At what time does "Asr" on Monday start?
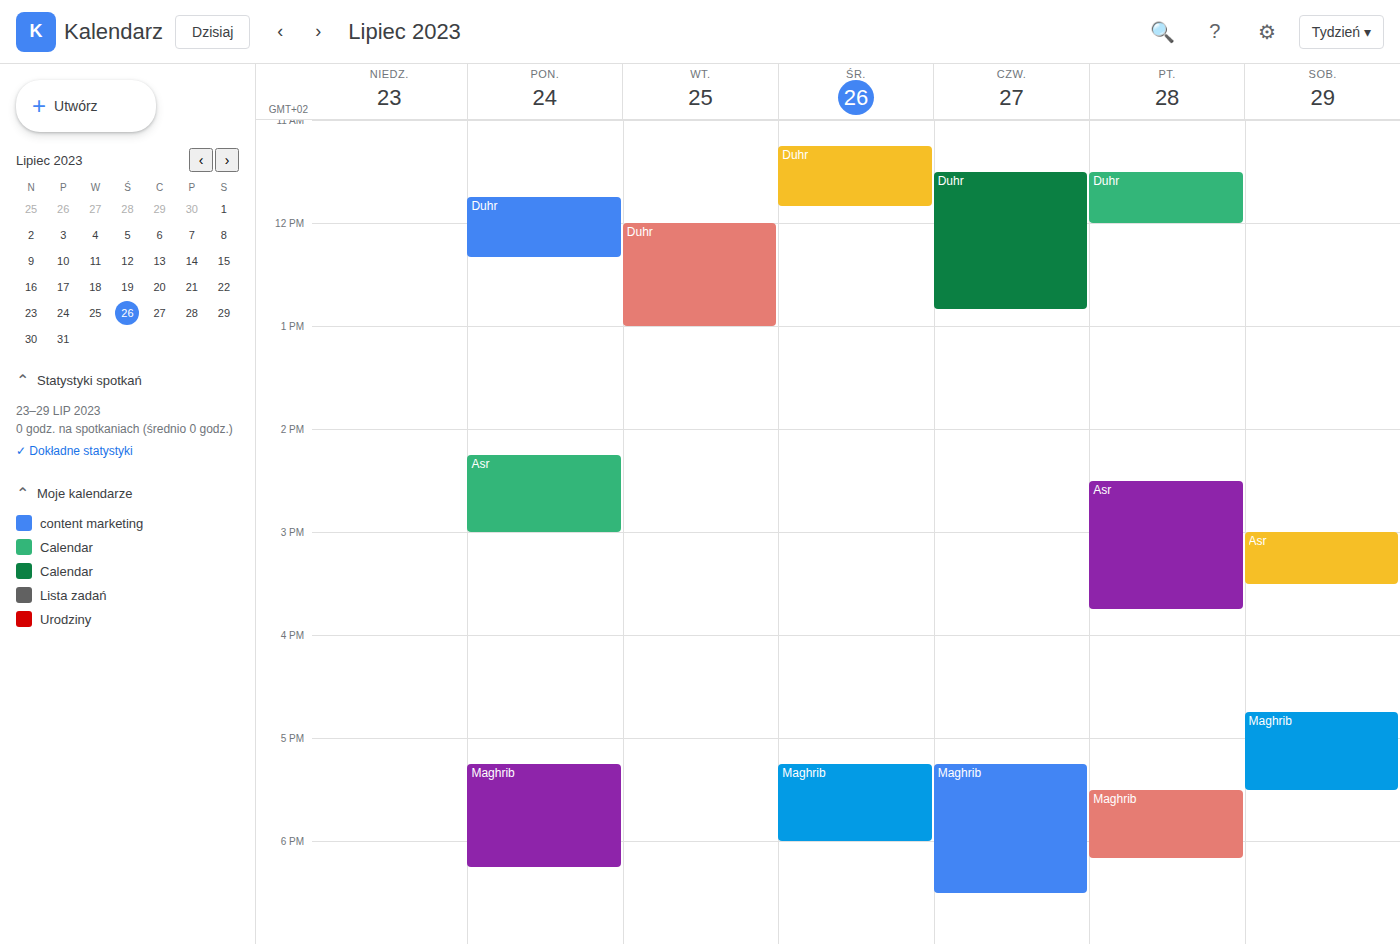
2:15 PM